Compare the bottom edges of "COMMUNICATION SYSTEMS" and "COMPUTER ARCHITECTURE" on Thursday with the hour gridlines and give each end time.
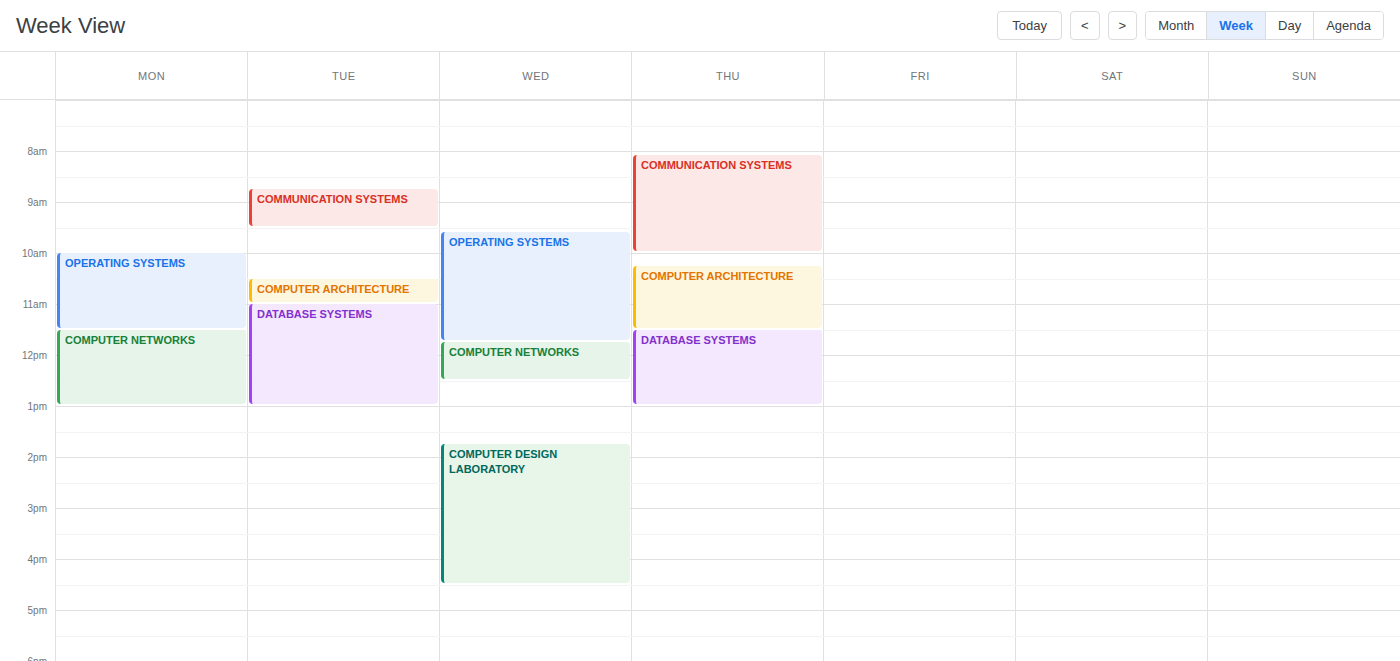
"COMMUNICATION SYSTEMS": 10:00 AM, exactly on the 10 AM line. "COMPUTER ARCHITECTURE": 11:30 AM, halfway between the 11 AM and 12 PM lines.